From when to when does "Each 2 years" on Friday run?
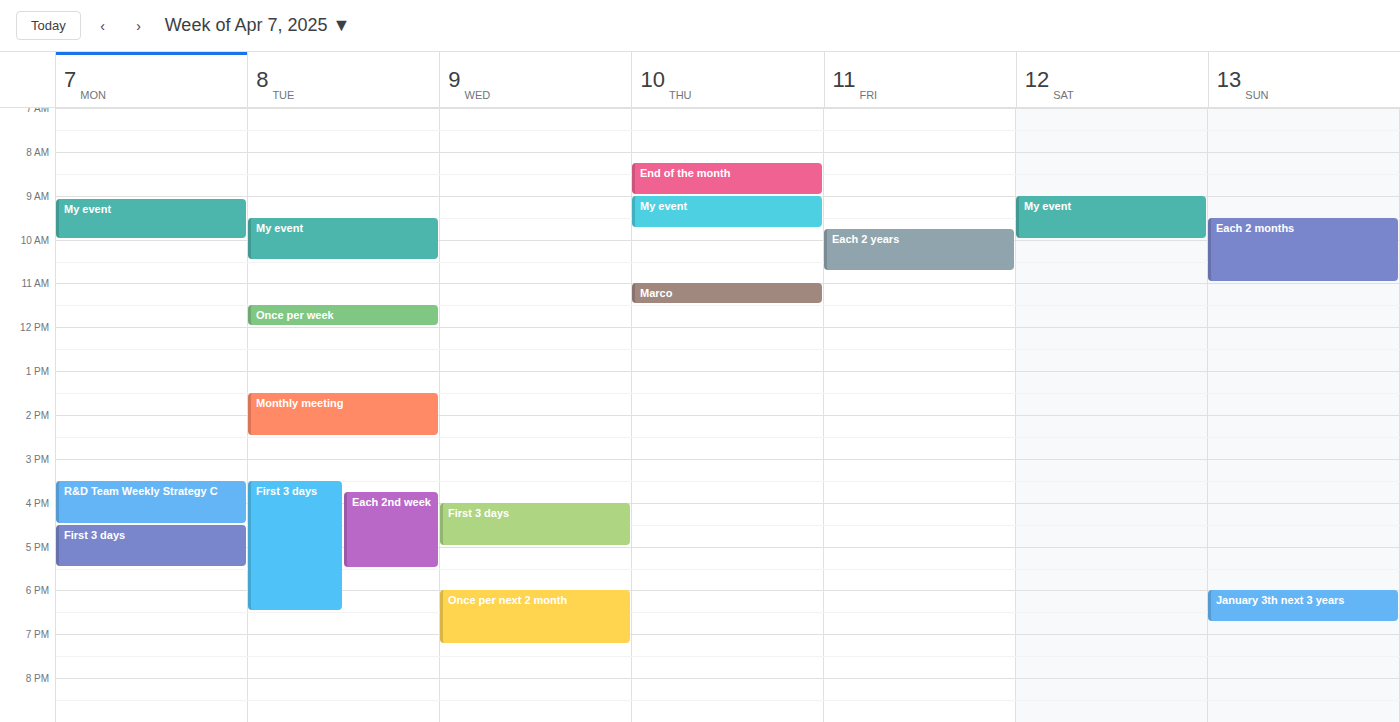
9:45 AM to 10:45 AM